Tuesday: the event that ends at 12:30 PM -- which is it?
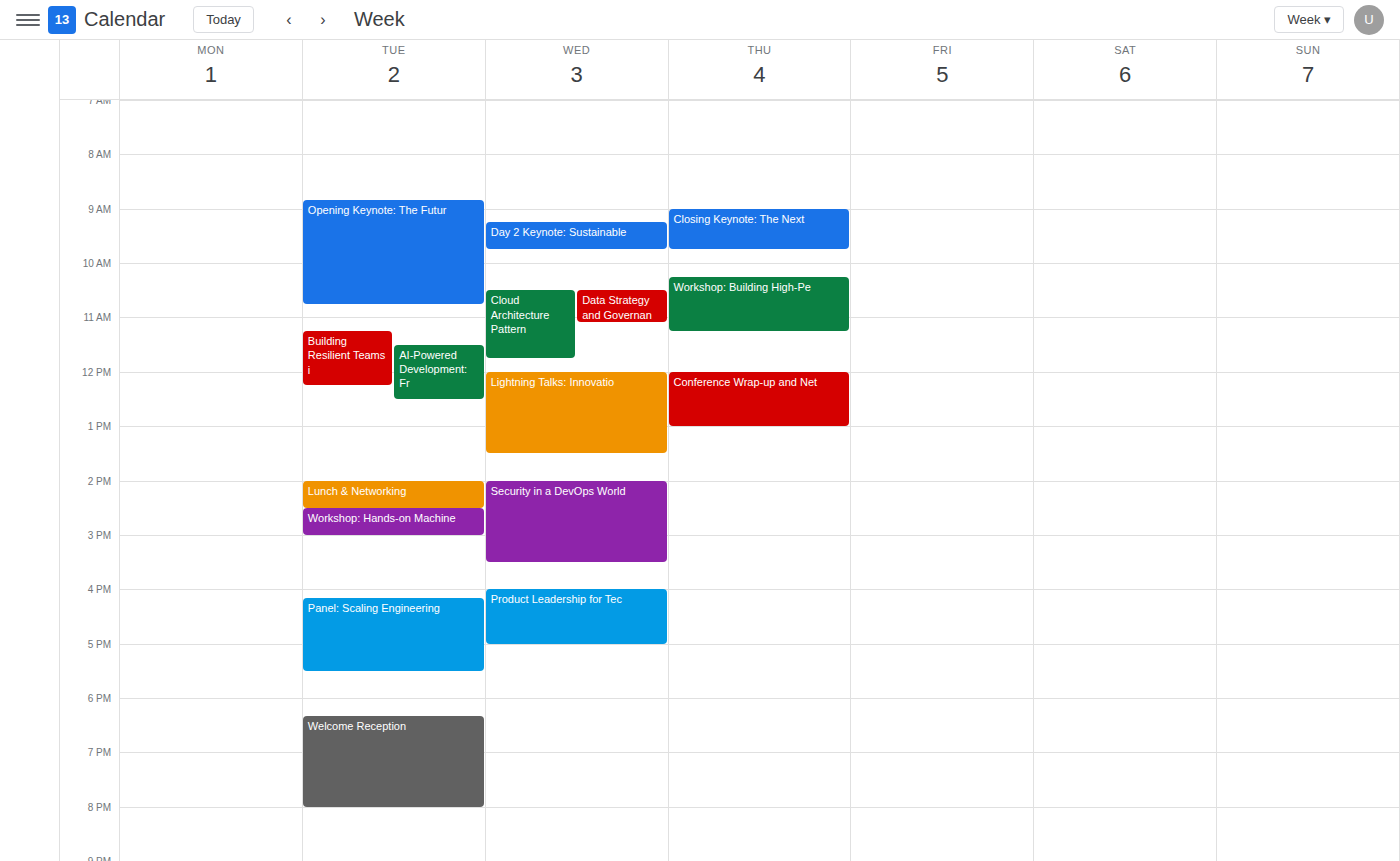
"AI-Powered Development: Fr"